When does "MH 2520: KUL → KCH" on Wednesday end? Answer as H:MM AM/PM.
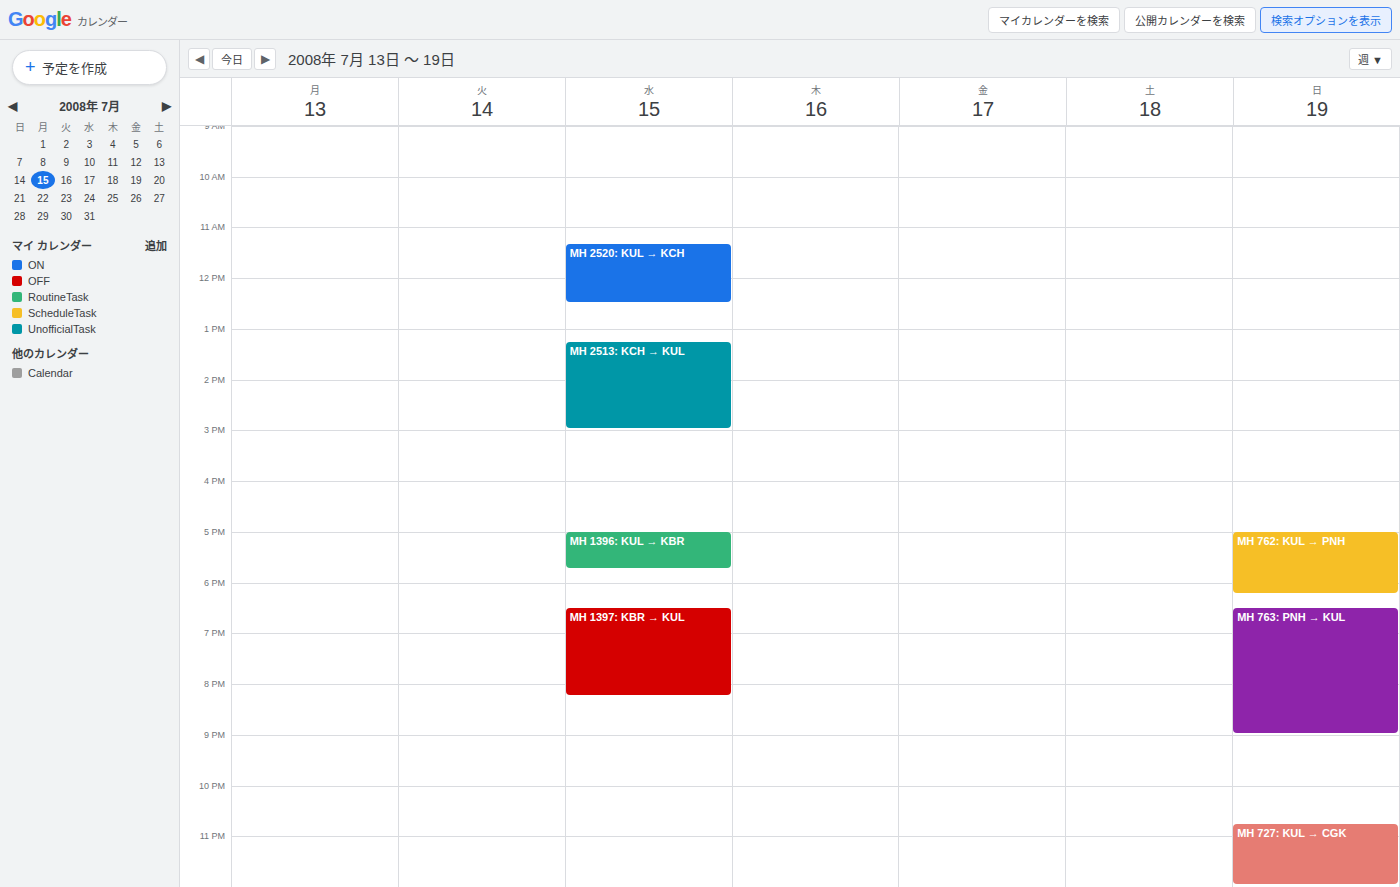
12:30 PM